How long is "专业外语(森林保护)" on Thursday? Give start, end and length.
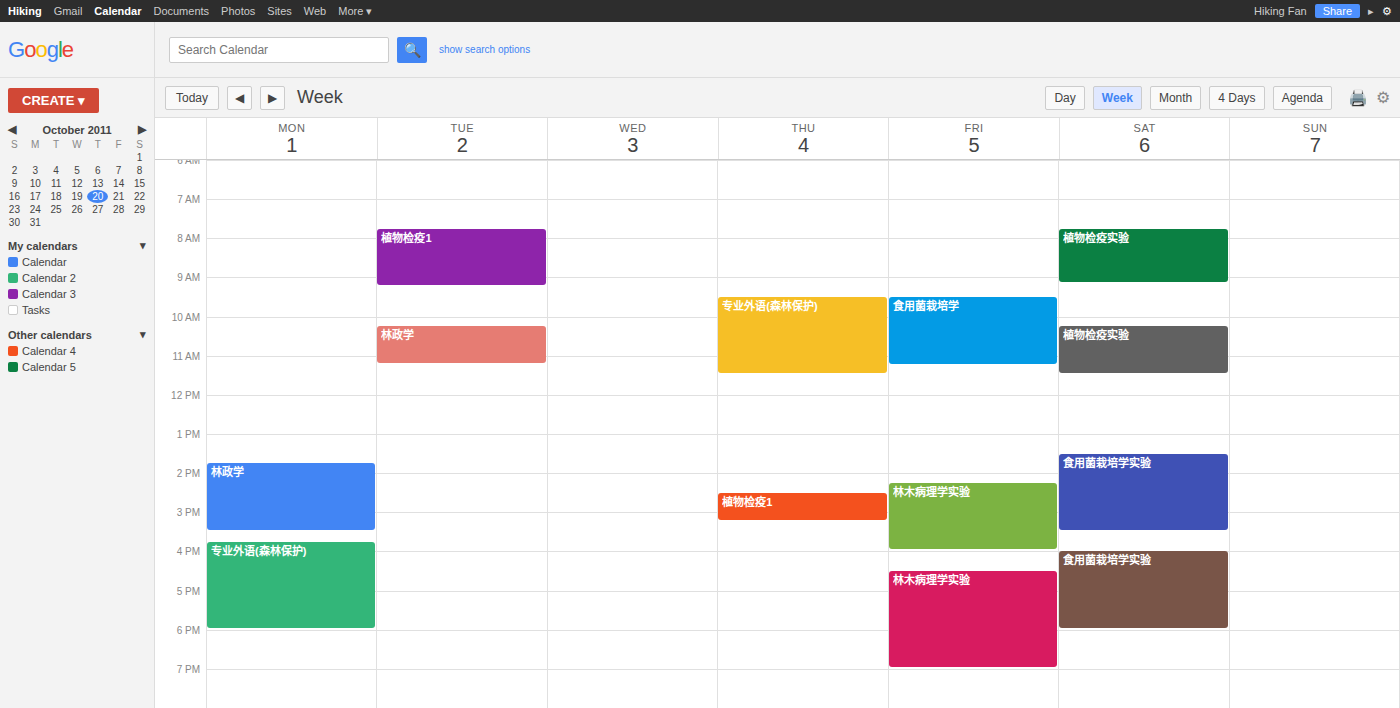
9:30 AM to 11:30 AM, 2 hours